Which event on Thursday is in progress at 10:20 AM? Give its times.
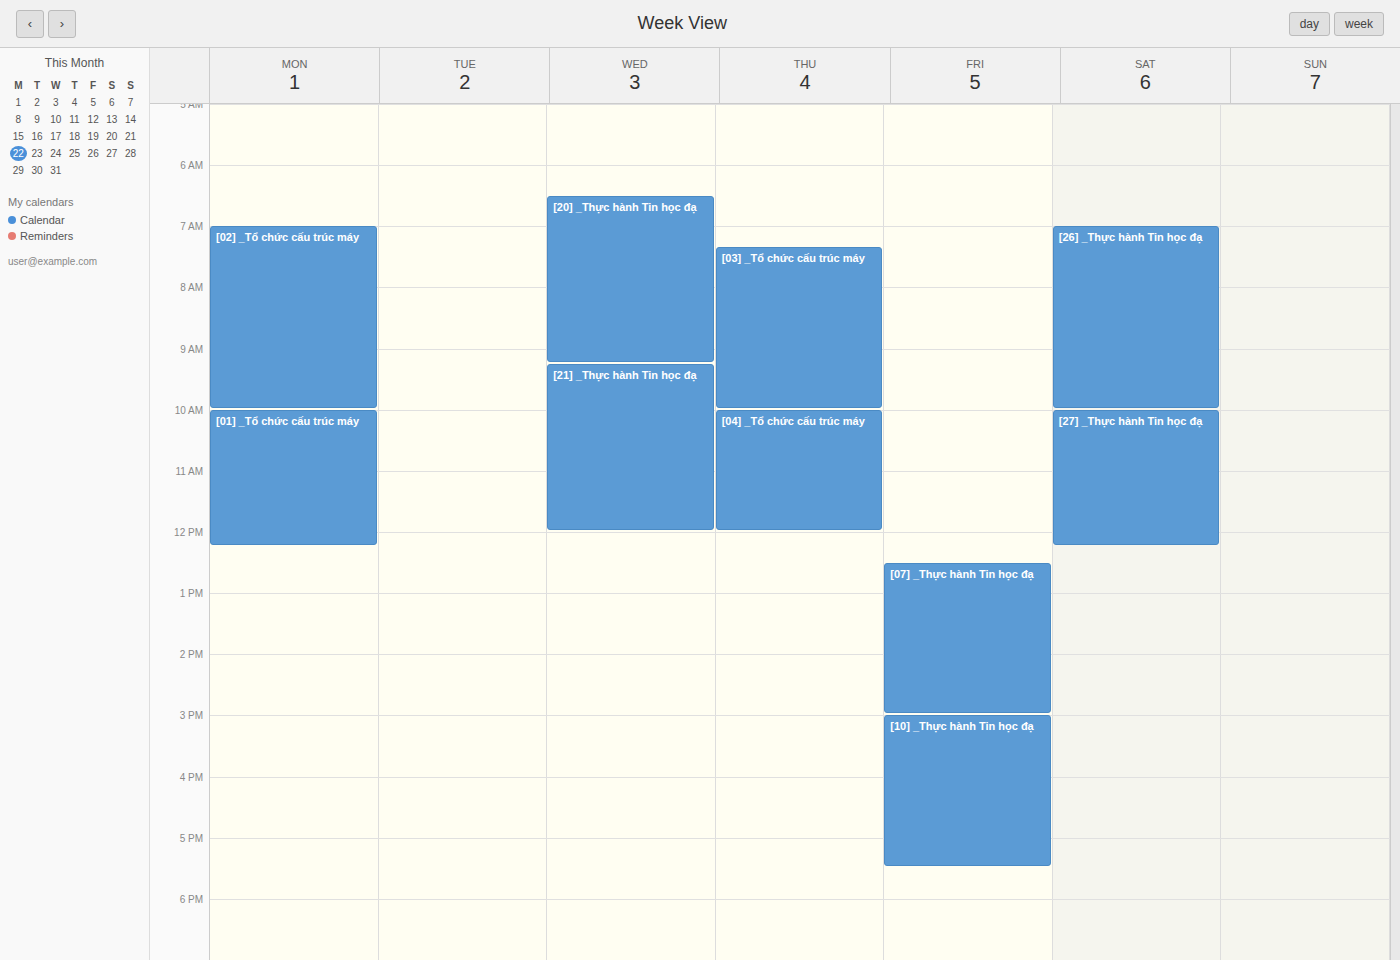
"[04] _Tổ chức cấu trúc máy", 10:00 AM to 12:00 PM